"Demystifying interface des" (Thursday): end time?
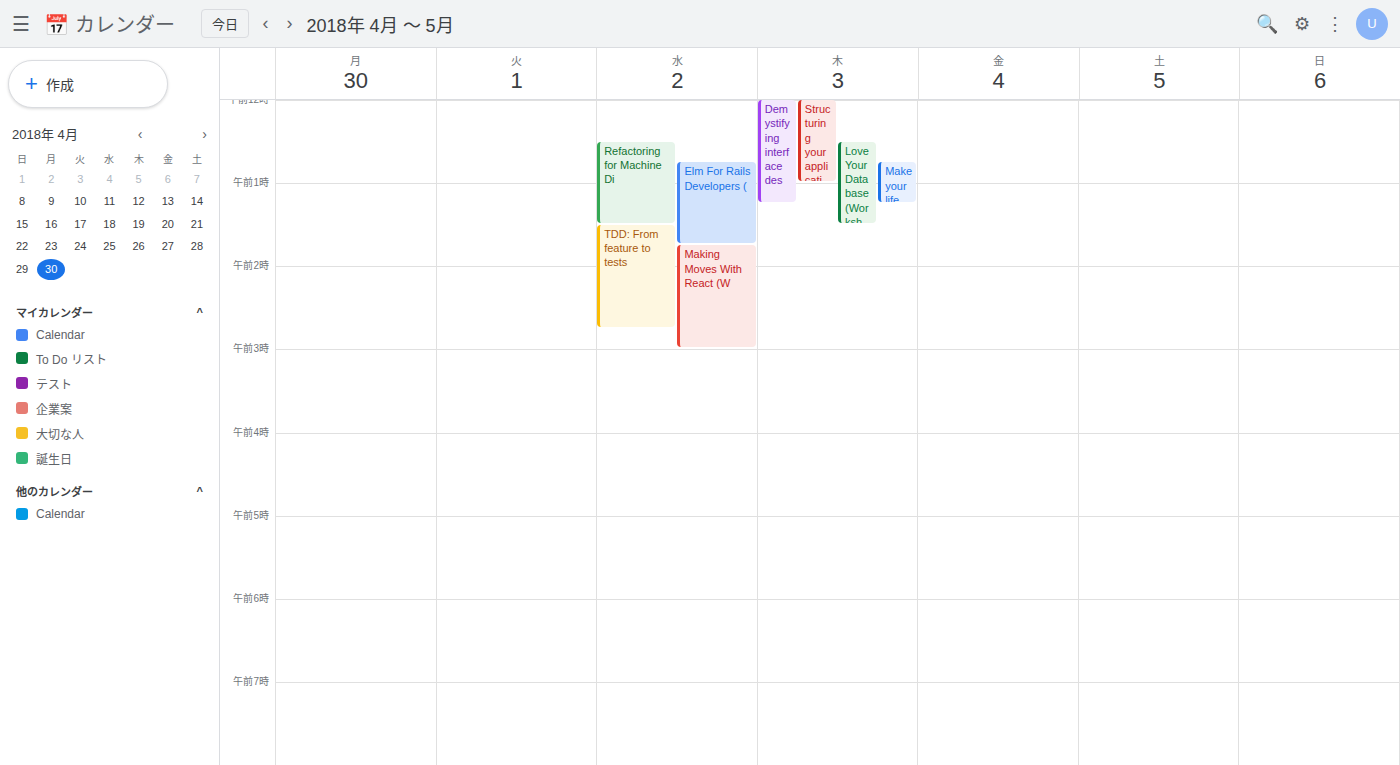
1:15 AM